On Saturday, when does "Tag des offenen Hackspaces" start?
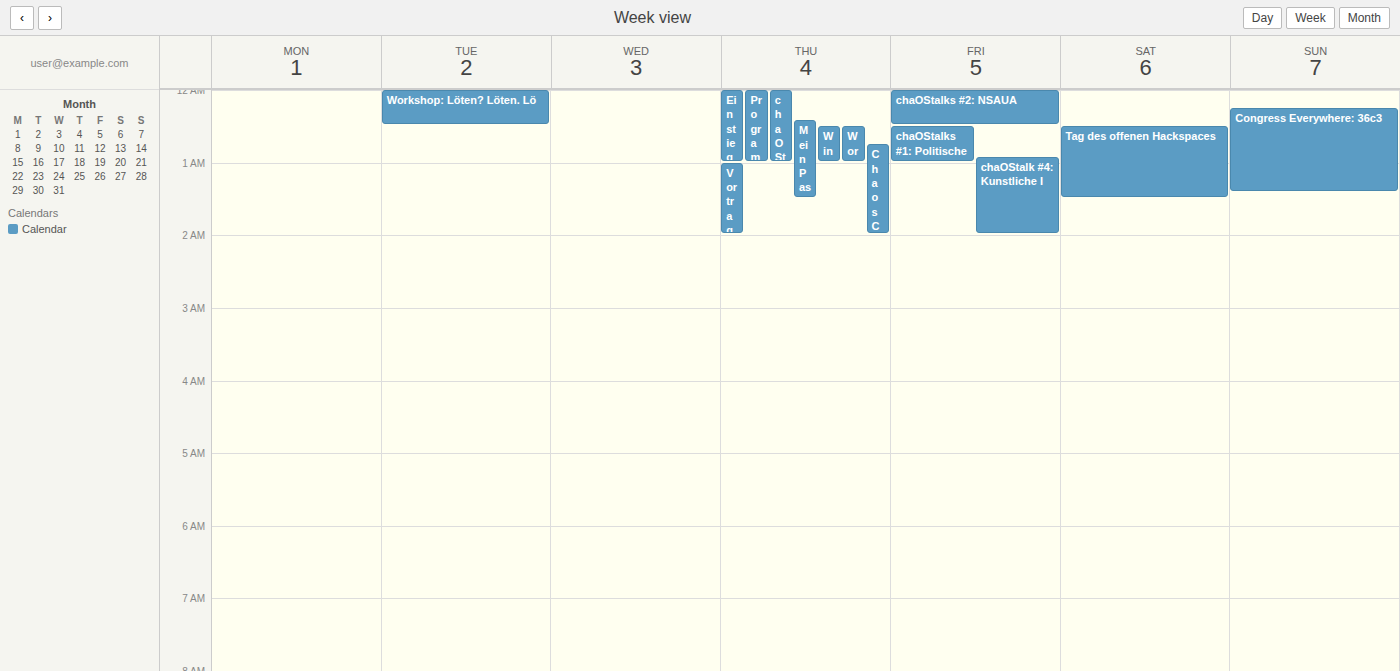
12:30 AM